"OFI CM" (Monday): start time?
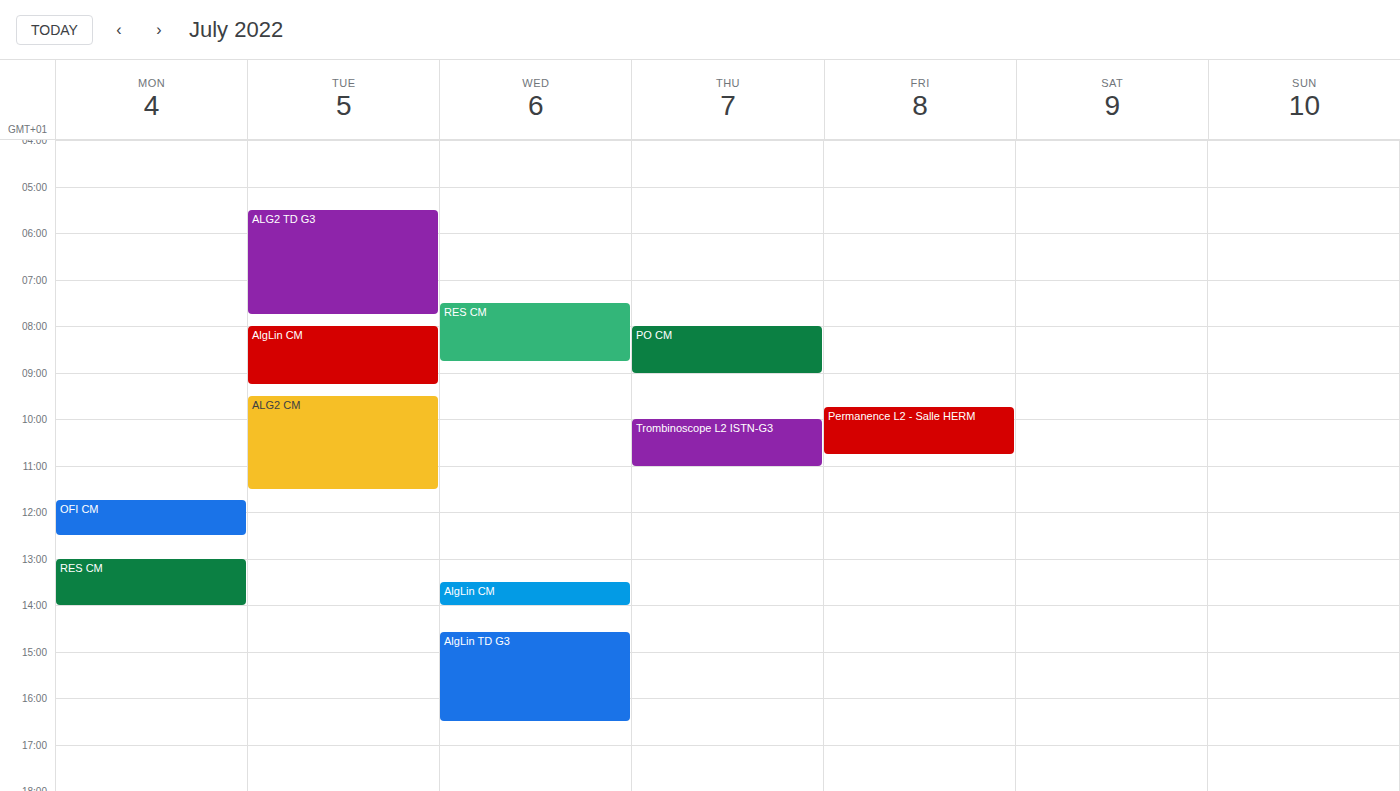
11:45 AM